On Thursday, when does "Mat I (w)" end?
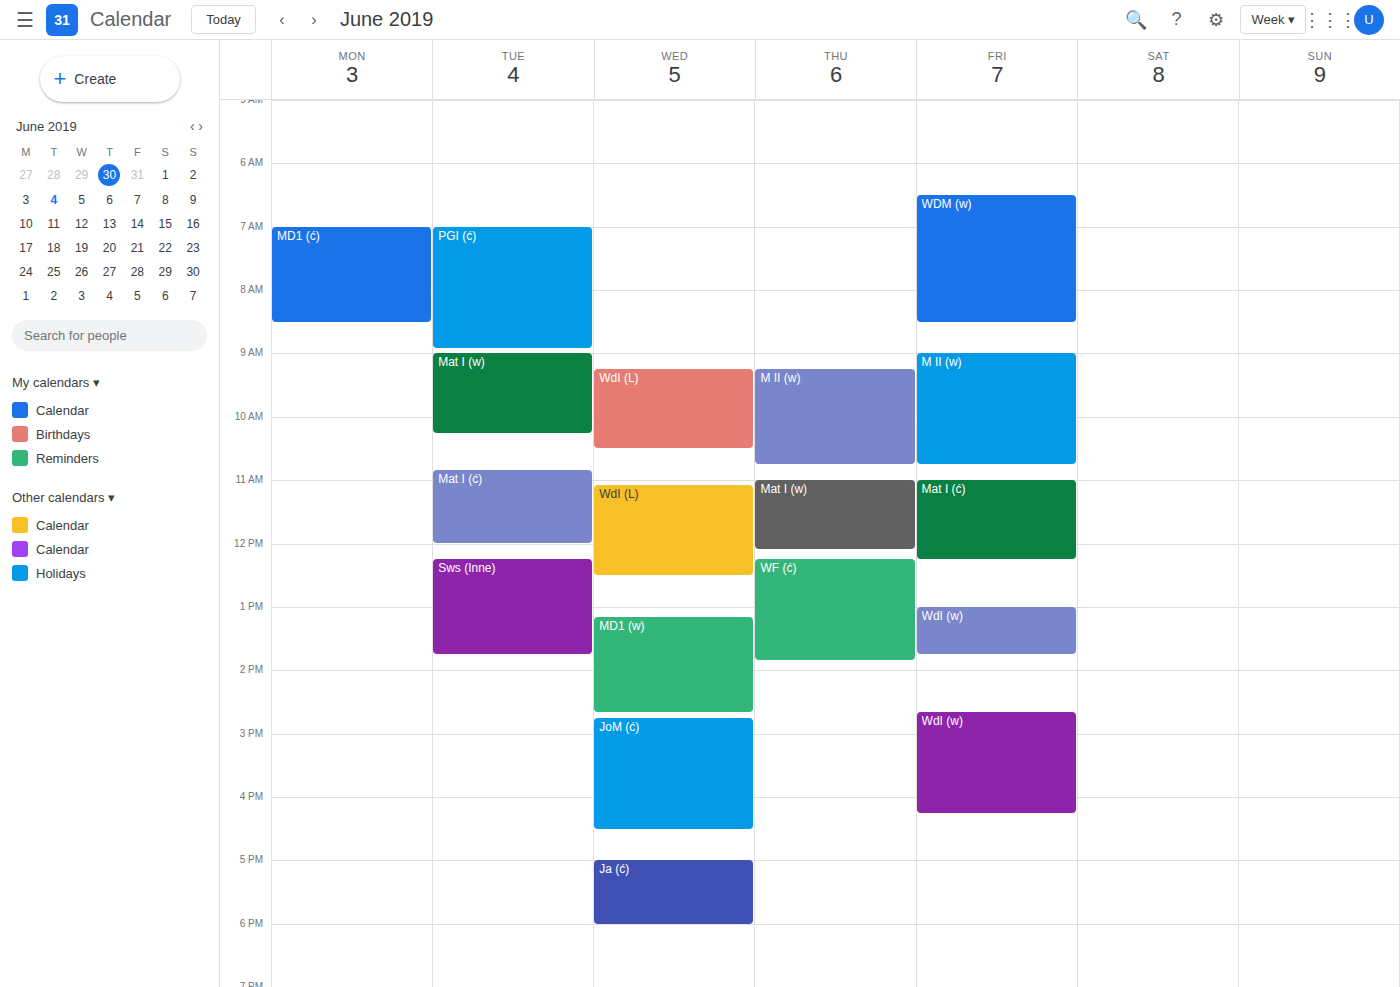
12:05 PM